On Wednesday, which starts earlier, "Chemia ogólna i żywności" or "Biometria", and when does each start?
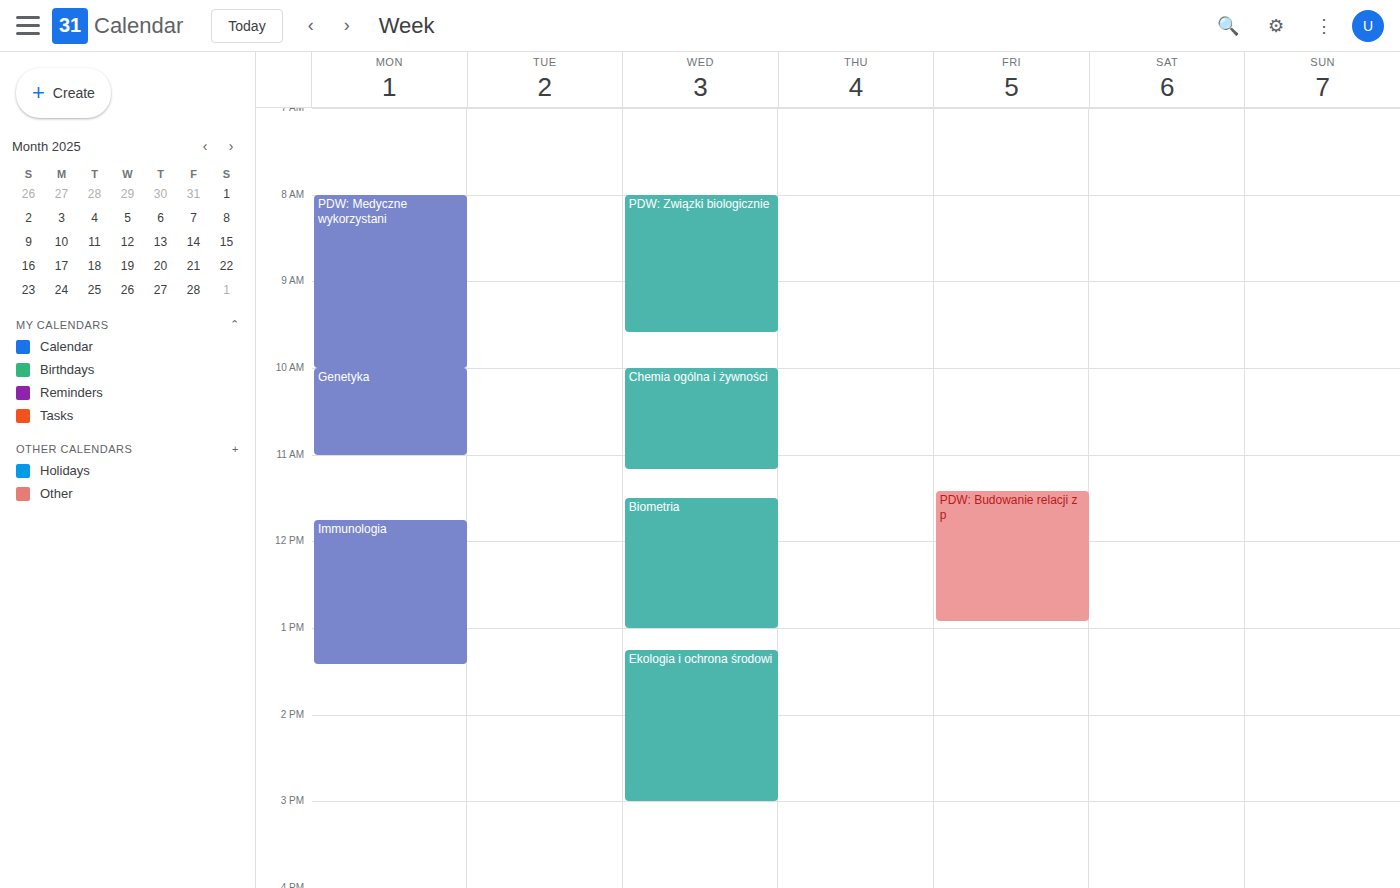
"Chemia ogólna i żywności" 10:00 AM; "Biometria" 11:30 AM.